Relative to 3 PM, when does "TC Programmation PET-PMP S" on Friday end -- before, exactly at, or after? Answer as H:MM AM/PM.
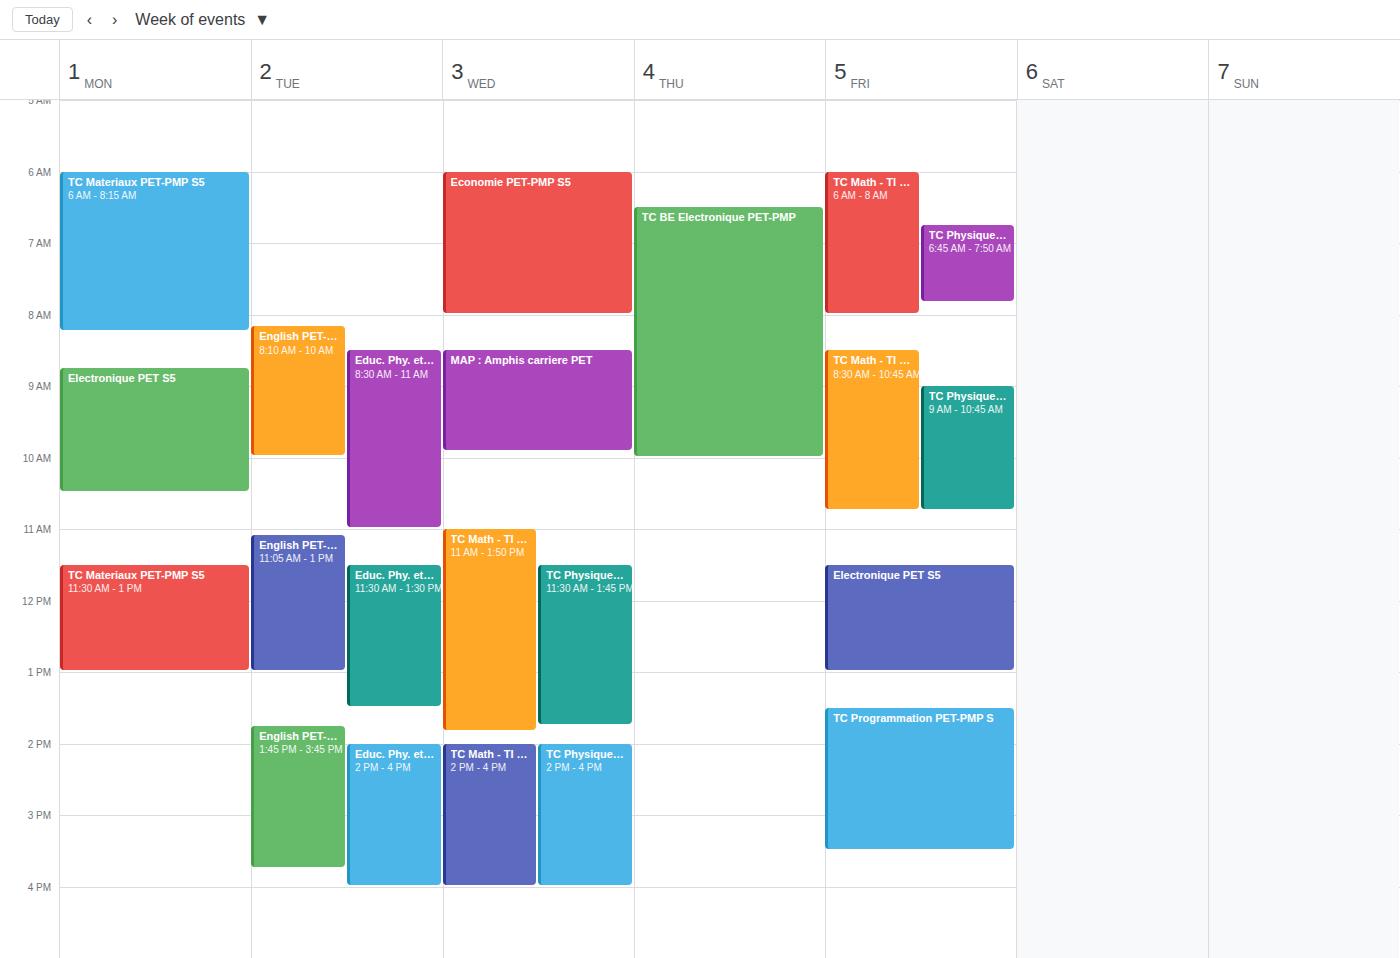
3:30 PM -- after 3 PM, 30 minutes below the 3 PM line.